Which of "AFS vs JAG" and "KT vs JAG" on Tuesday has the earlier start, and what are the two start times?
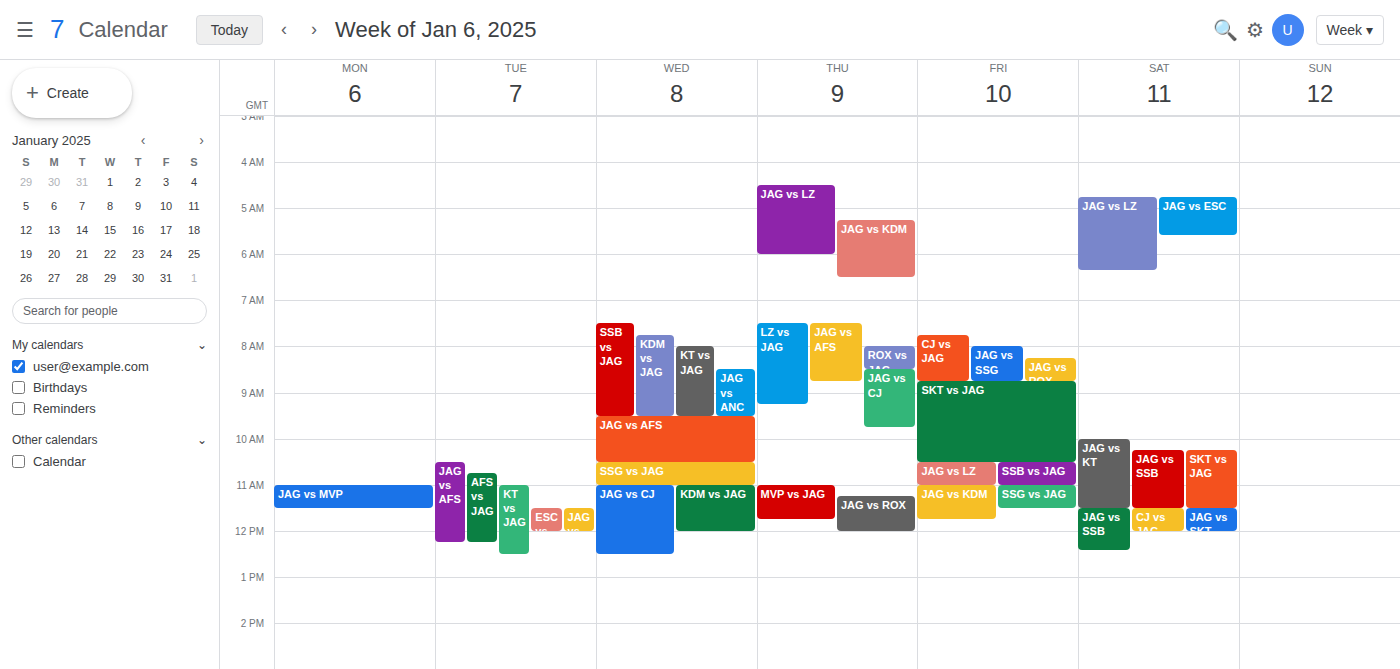
"AFS vs JAG" 10:45 AM; "KT vs JAG" 11:00 AM.